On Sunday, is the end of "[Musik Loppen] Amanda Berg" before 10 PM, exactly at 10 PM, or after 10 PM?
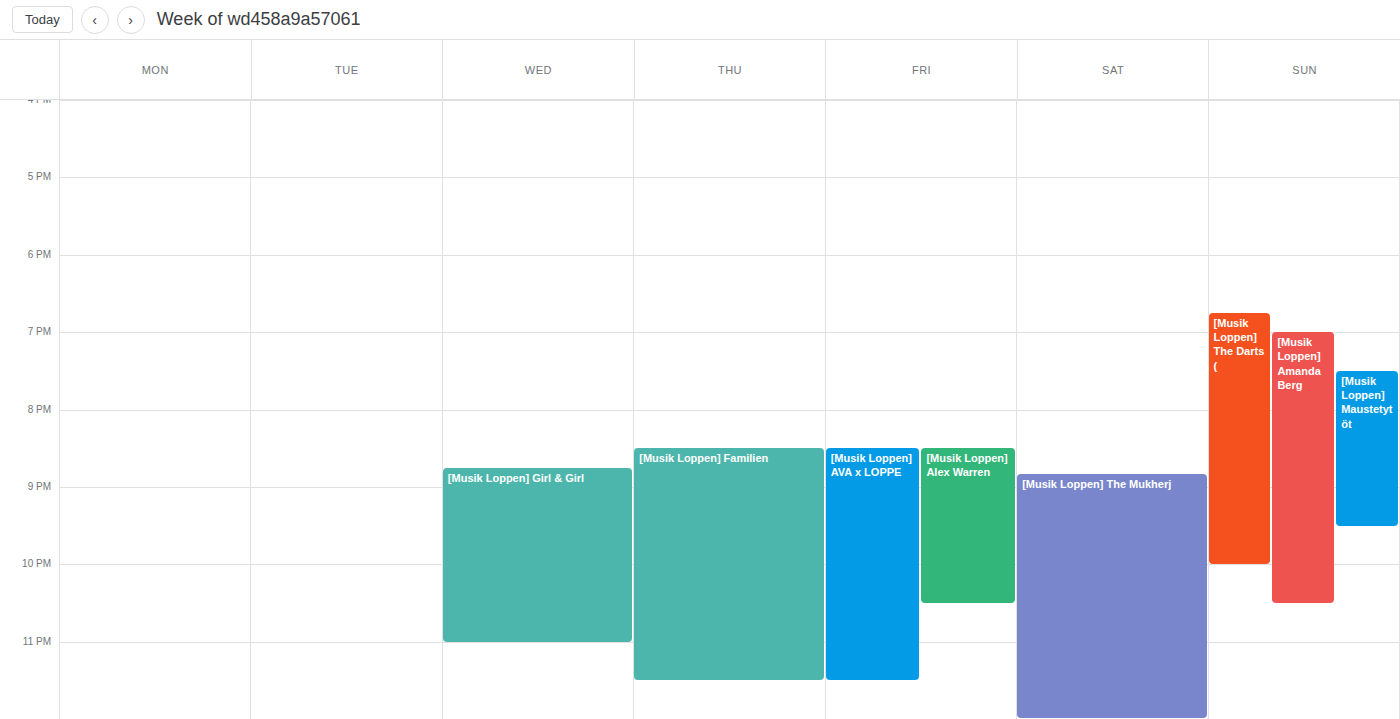
10:30 PM -- after 10 PM, 30 minutes below the 10 PM line.